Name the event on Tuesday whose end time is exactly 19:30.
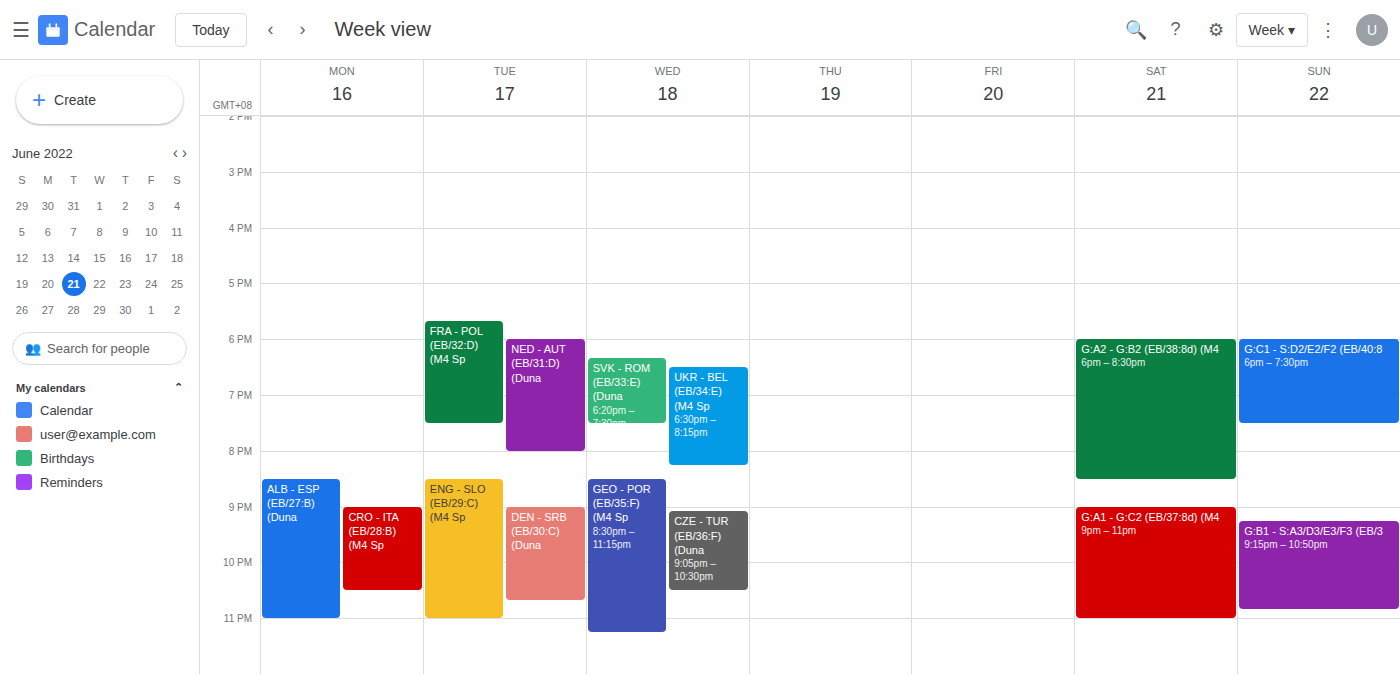
"FRA - POL (EB/32:D) (M4 Sp"